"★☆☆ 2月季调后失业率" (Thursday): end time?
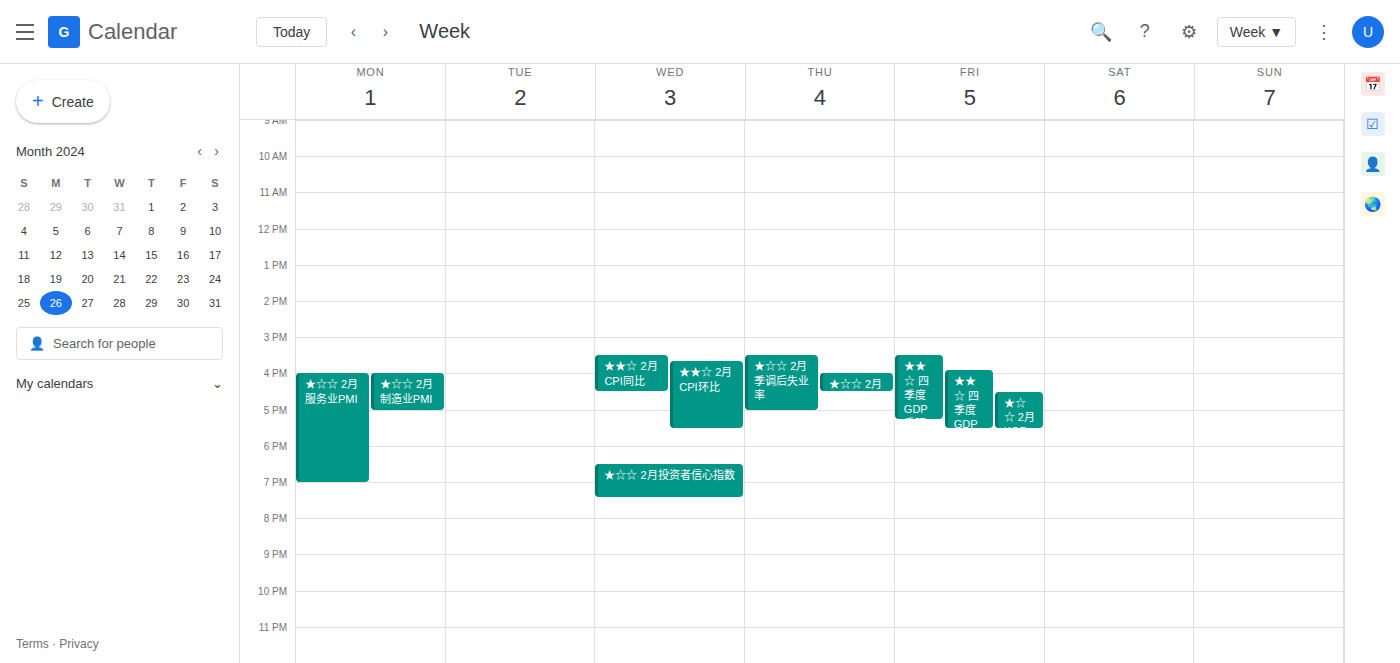
5:00 PM